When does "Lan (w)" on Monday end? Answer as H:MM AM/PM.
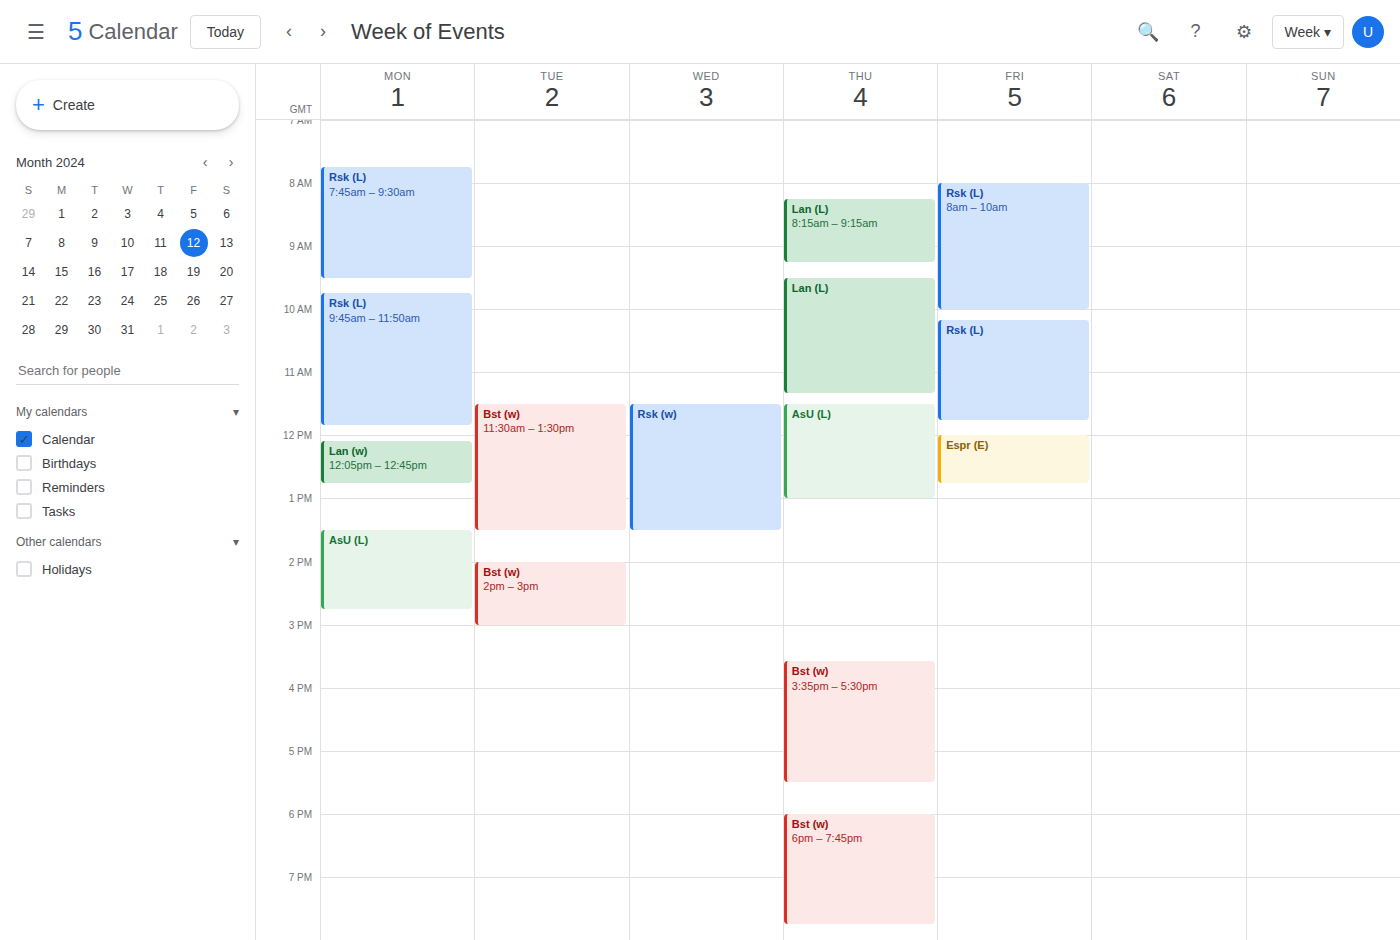
12:45 PM